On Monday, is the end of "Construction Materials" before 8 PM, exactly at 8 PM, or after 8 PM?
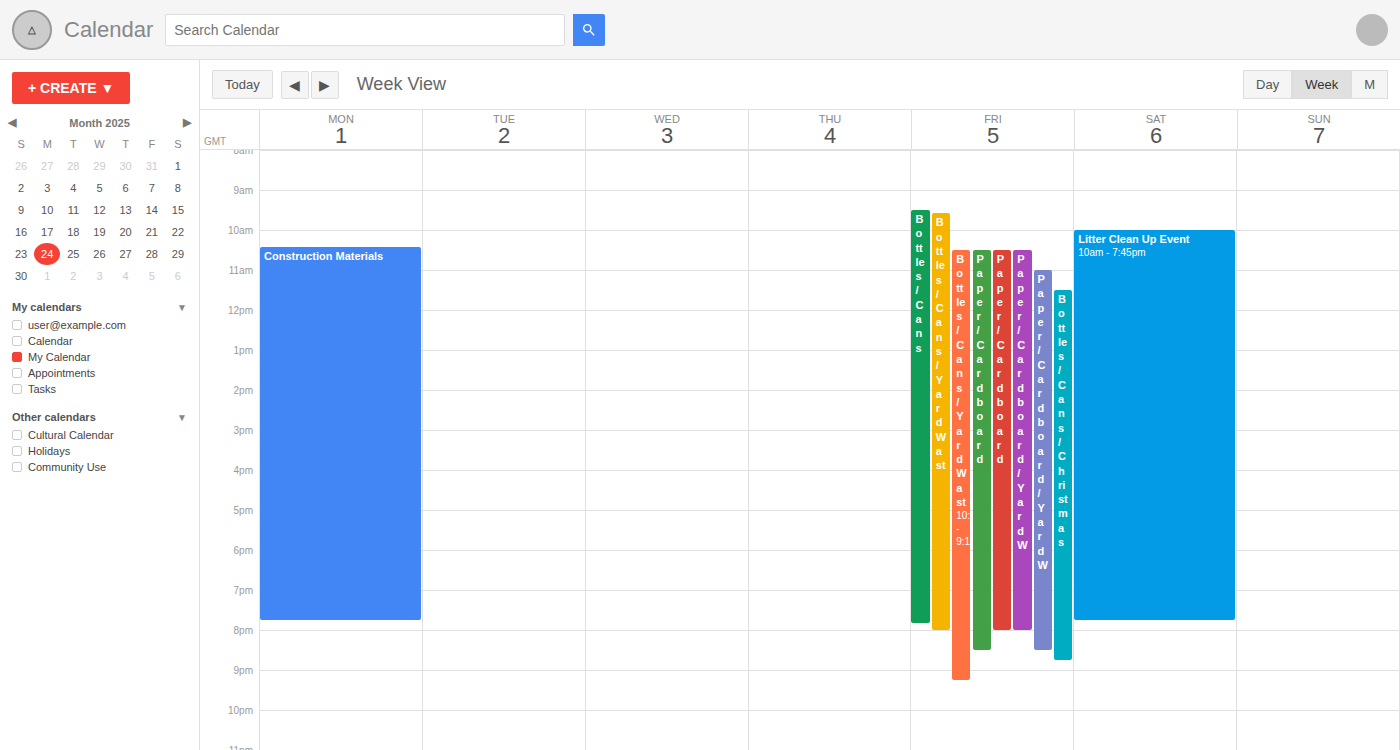
7:45 PM -- before 8 PM, 15 minutes above the 8 PM line.